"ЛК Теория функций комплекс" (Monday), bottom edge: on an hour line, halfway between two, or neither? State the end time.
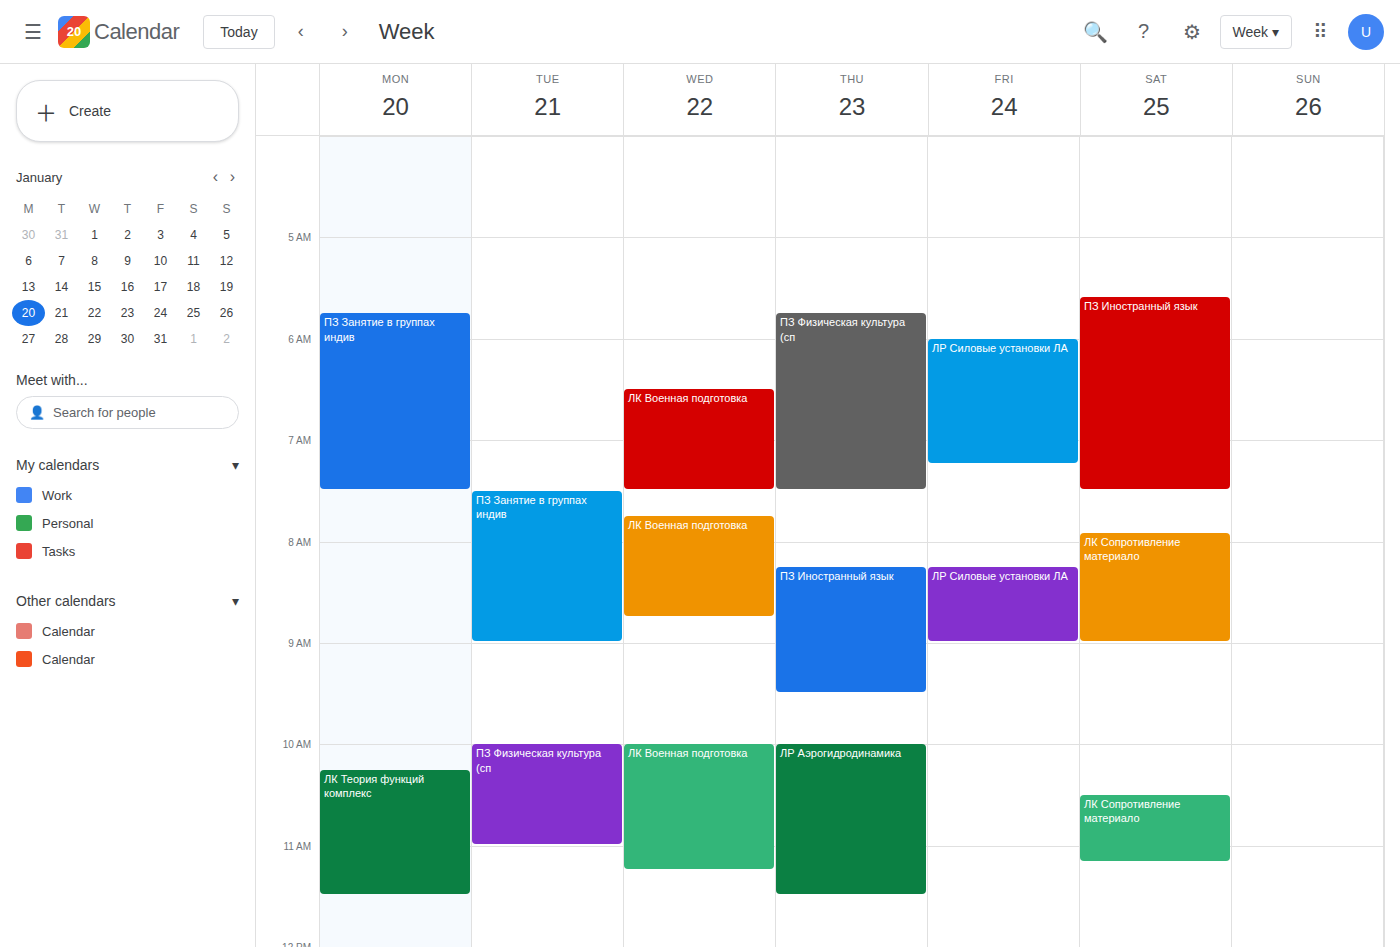
11:30 AM -- halfway between the 11 AM and 12 PM lines.